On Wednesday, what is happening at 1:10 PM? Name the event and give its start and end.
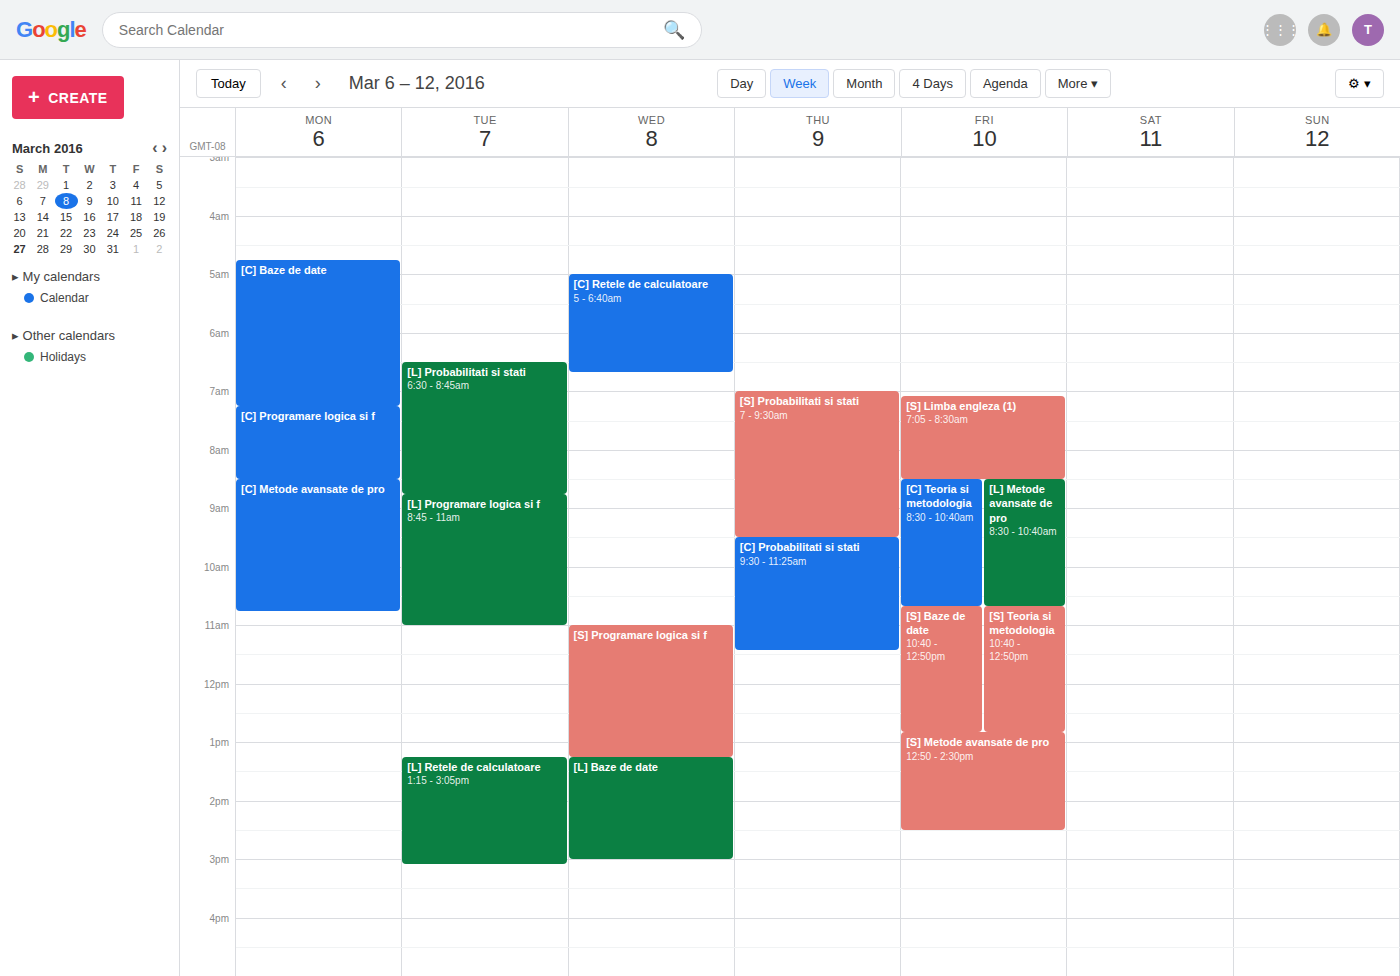
"[S] Programare logica si f", 11:00 AM to 1:15 PM